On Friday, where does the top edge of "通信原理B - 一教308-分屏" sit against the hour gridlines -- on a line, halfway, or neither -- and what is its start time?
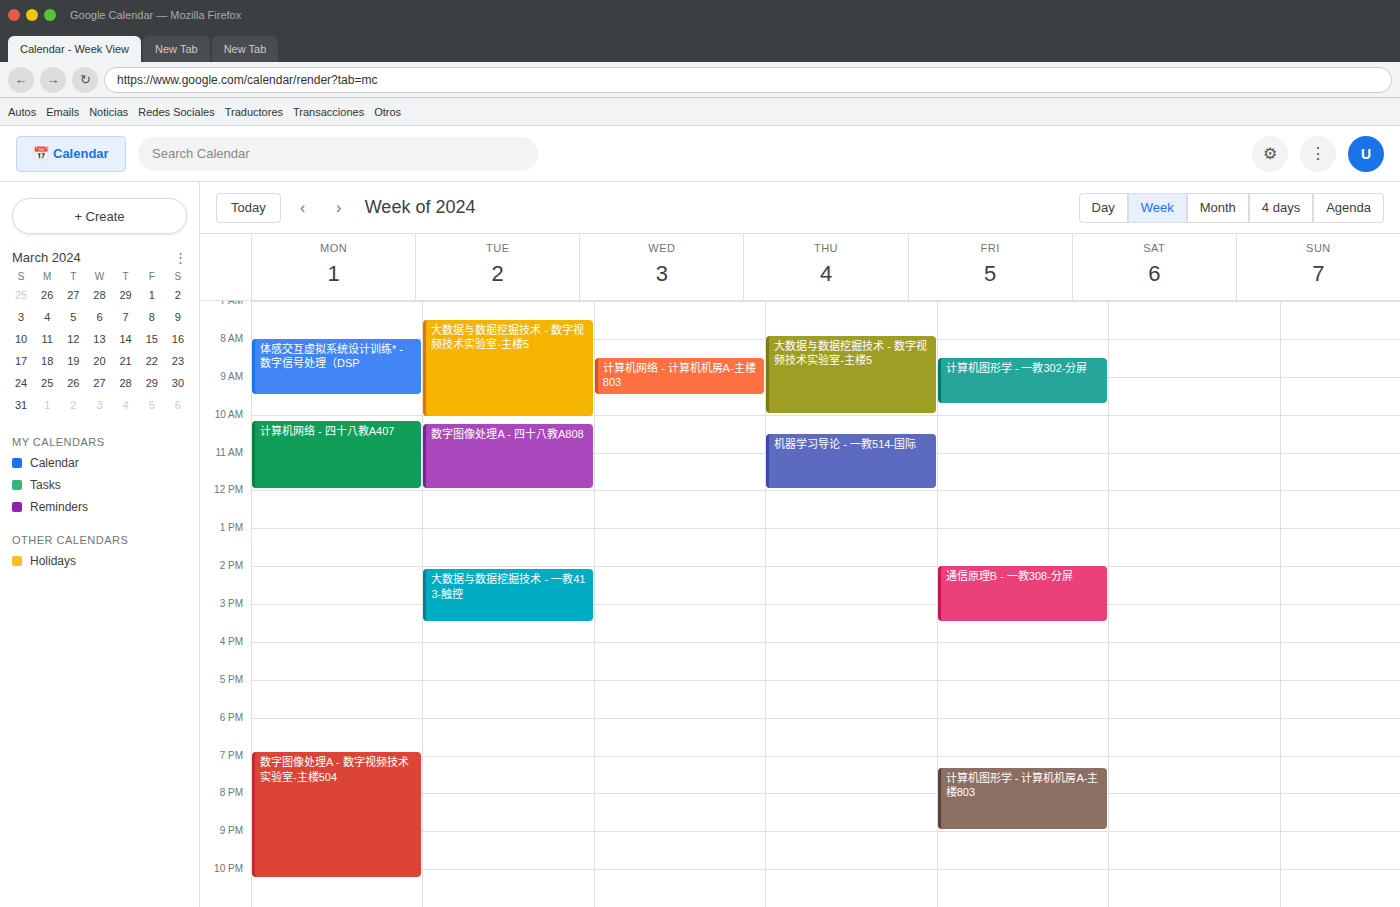
2:00 PM -- exactly on the 2 PM line.